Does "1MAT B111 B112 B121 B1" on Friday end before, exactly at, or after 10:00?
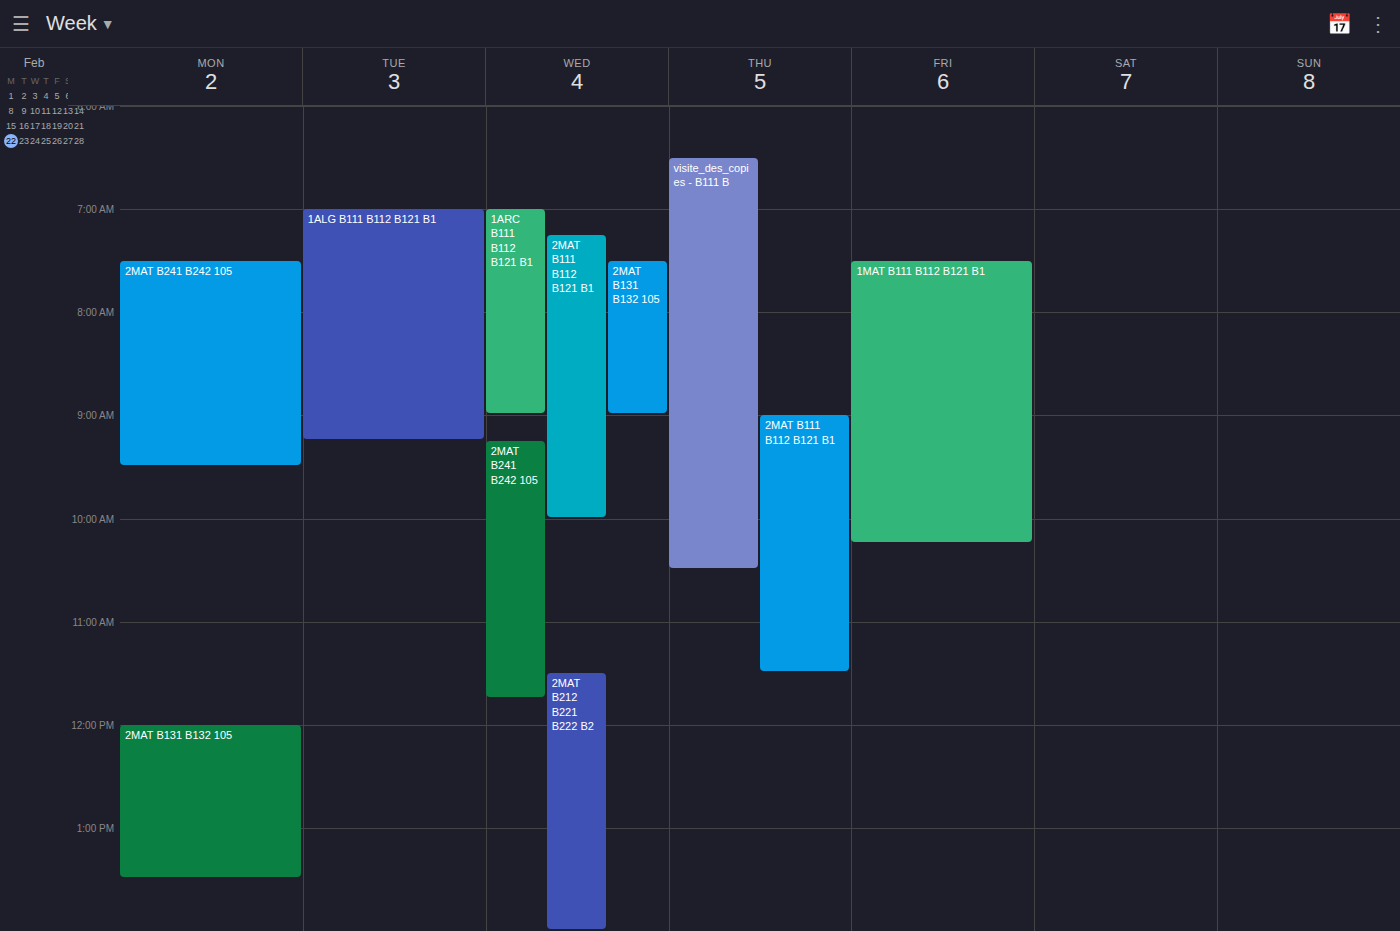
10:15 -- after 10:00, 15 minutes below the 10:00 line.